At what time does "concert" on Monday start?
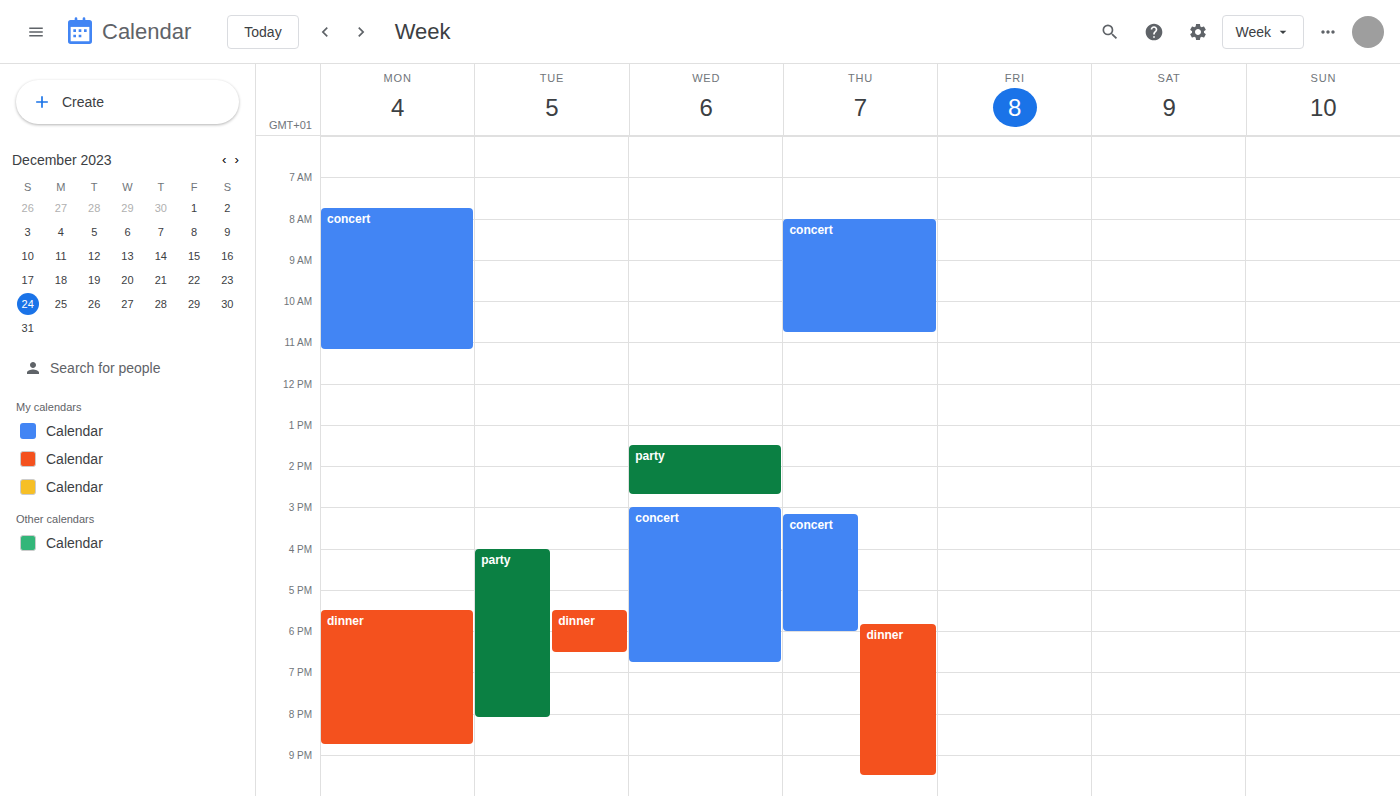
7:45 AM